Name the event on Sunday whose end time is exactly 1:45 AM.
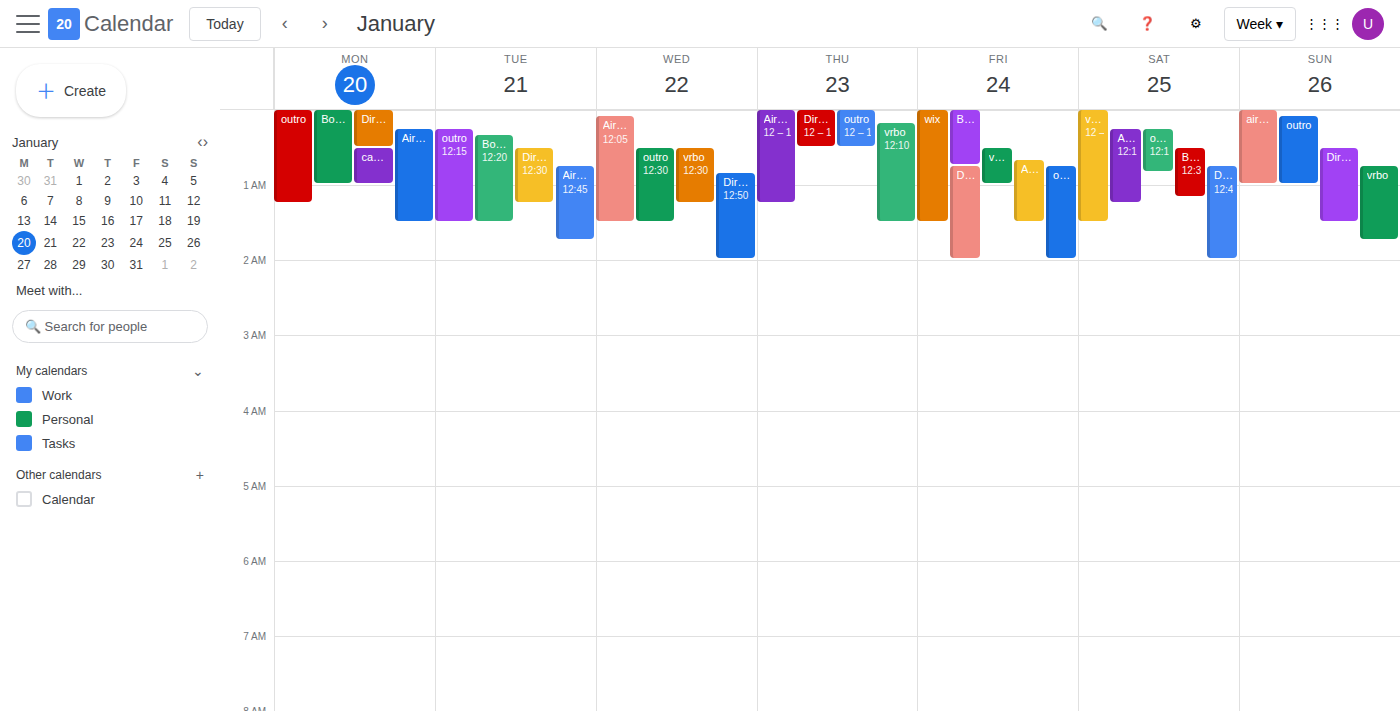
"vrbo"